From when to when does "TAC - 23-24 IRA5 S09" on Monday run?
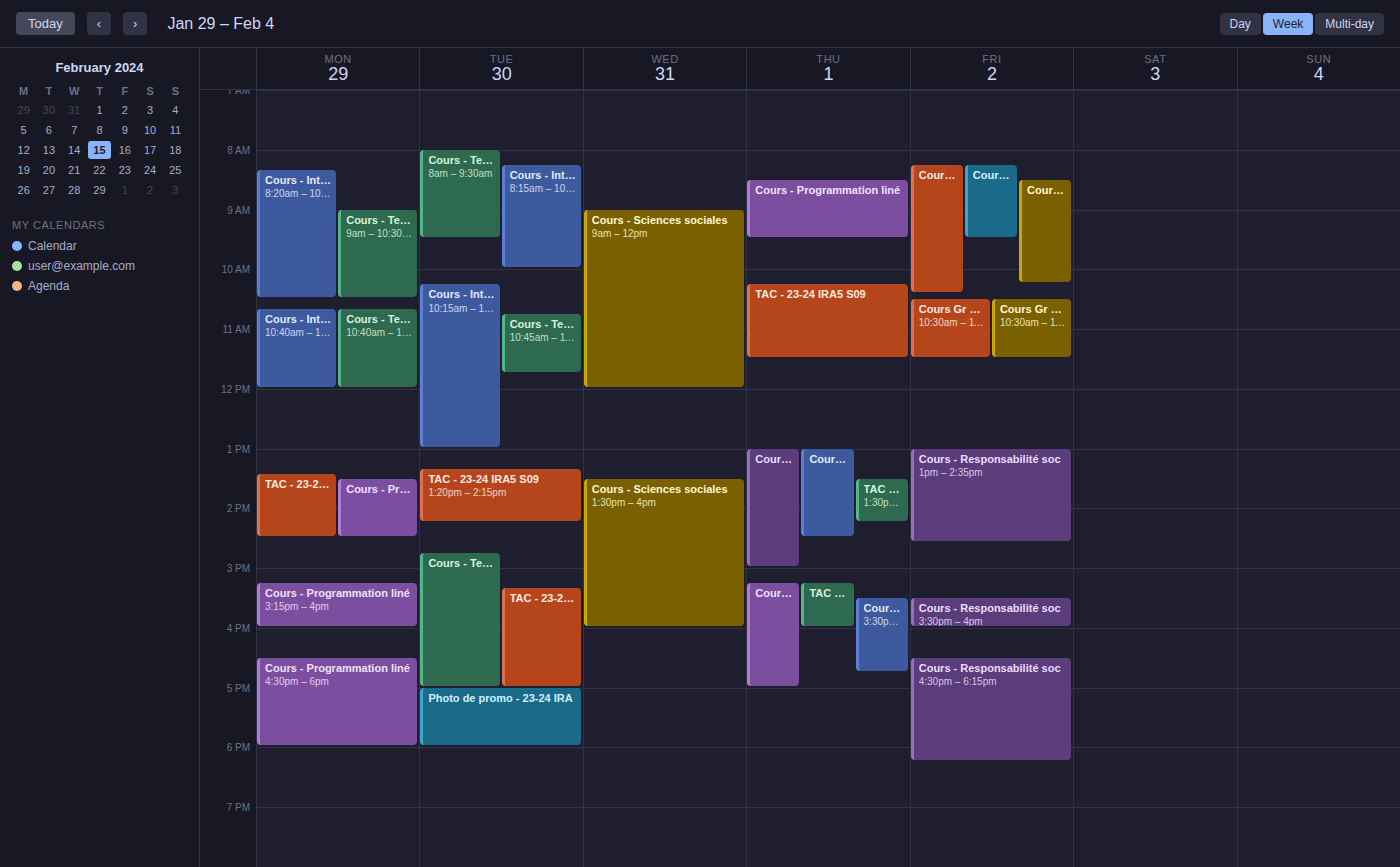
13:25 to 14:30